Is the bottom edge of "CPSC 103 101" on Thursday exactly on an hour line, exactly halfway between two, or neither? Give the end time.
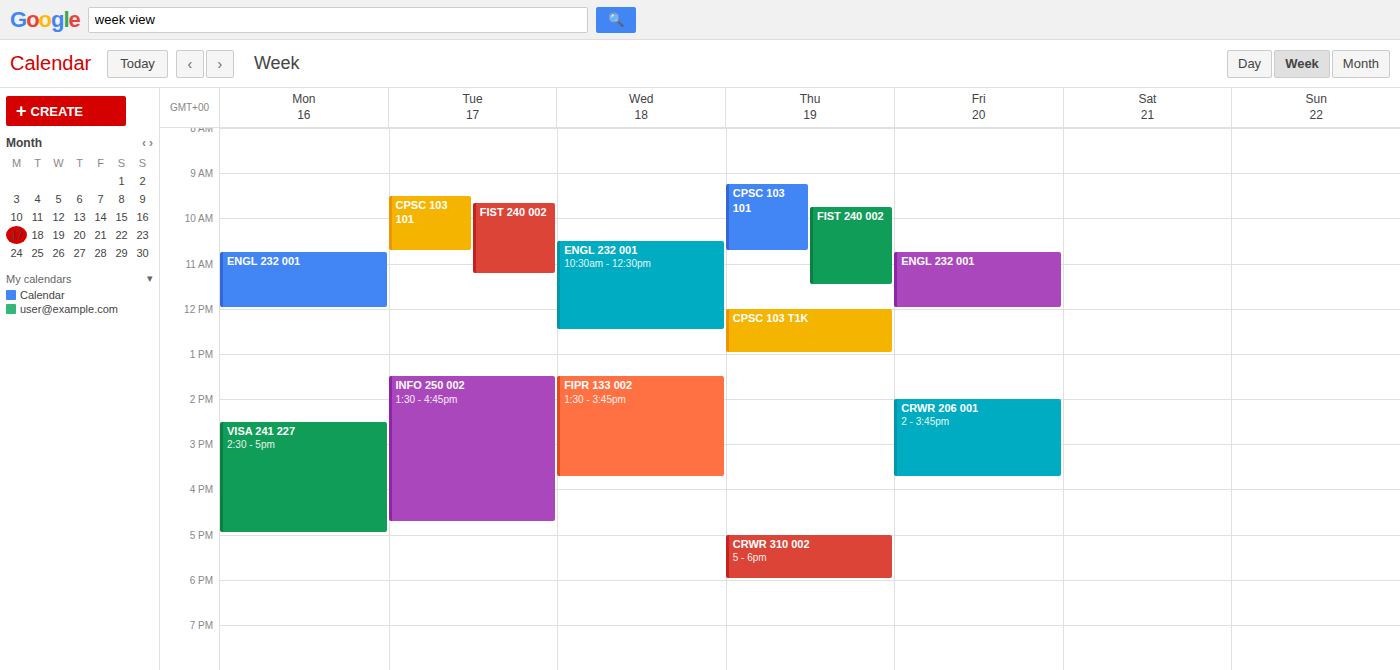
10:45 AM -- neither: three quarters of the way from the 10 AM line to the 11 AM line.